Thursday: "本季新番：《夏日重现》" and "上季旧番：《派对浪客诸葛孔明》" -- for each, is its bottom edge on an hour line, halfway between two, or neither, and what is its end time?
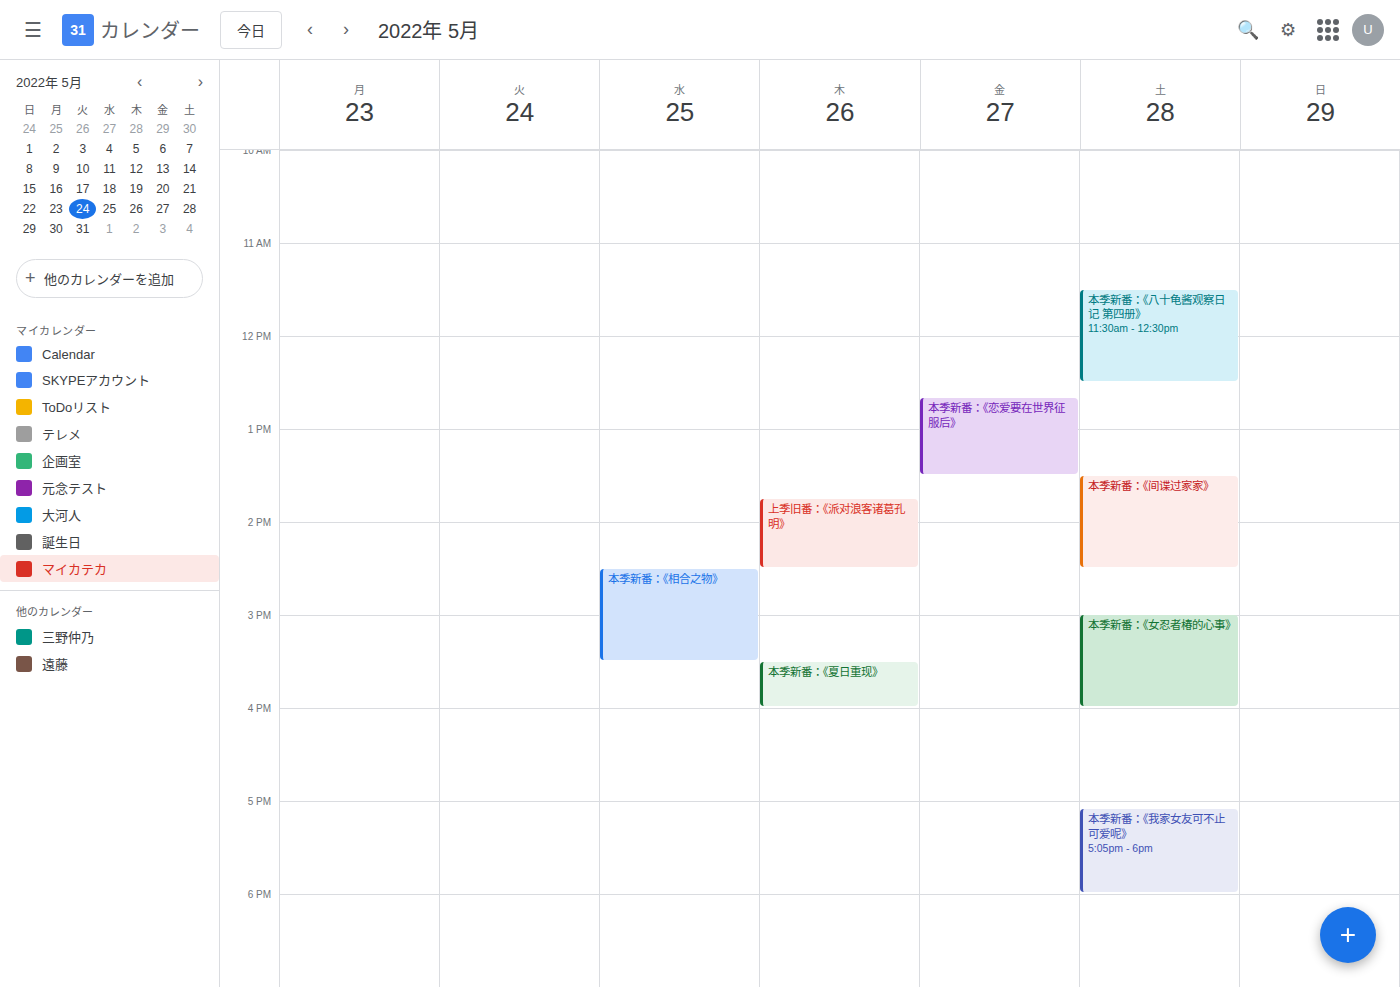
"本季新番：《夏日重现》": 4:00 PM, exactly on the 4 PM line. "上季旧番：《派对浪客诸葛孔明》": 2:30 PM, halfway between the 2 PM and 3 PM lines.